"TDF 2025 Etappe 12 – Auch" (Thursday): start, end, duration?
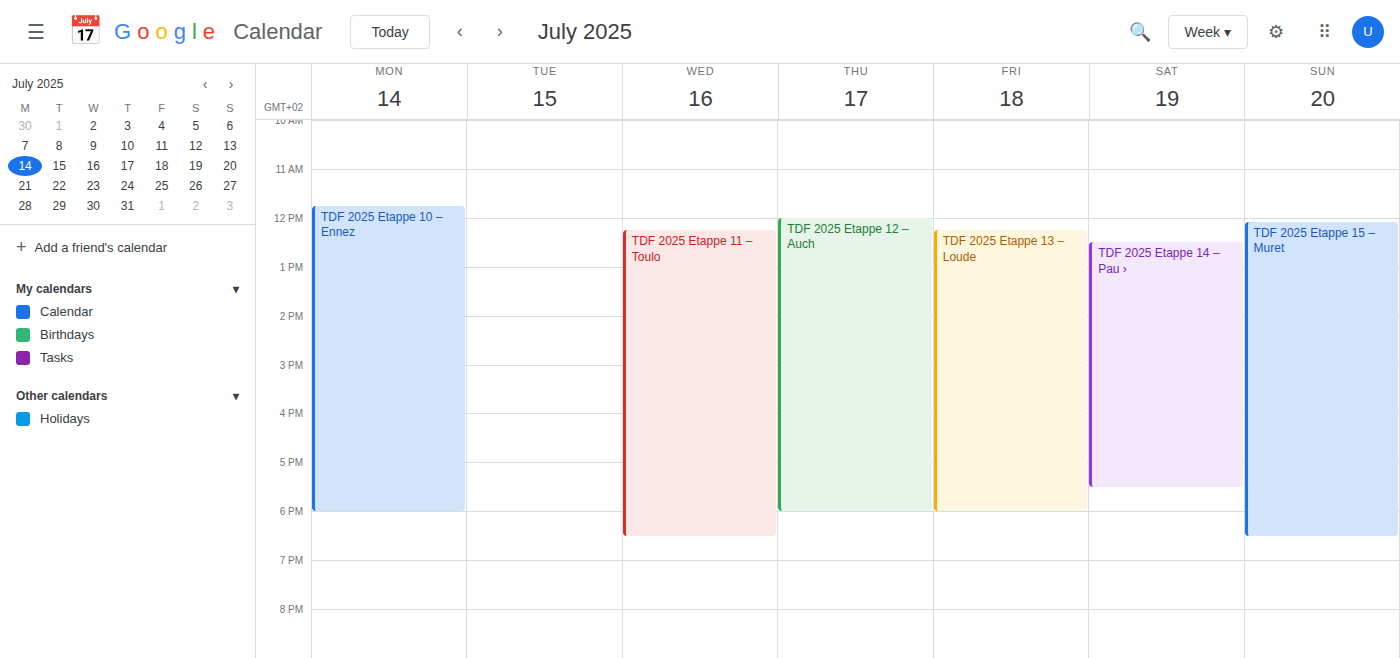
12:00 PM to 6:00 PM, 6 hours